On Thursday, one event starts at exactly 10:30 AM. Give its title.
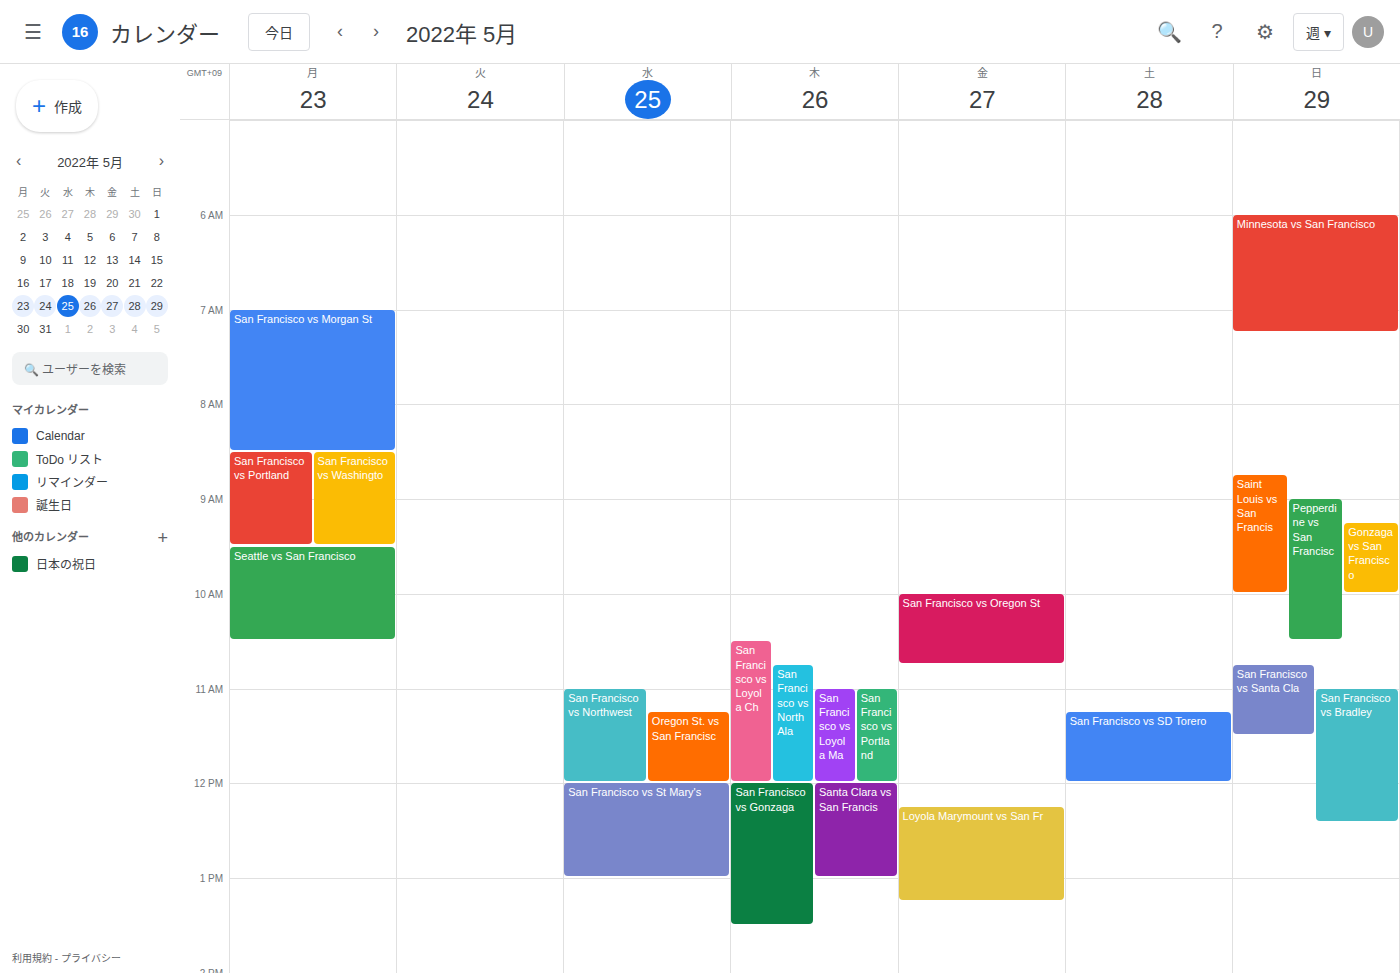
"San Francisco vs Loyola Ch"